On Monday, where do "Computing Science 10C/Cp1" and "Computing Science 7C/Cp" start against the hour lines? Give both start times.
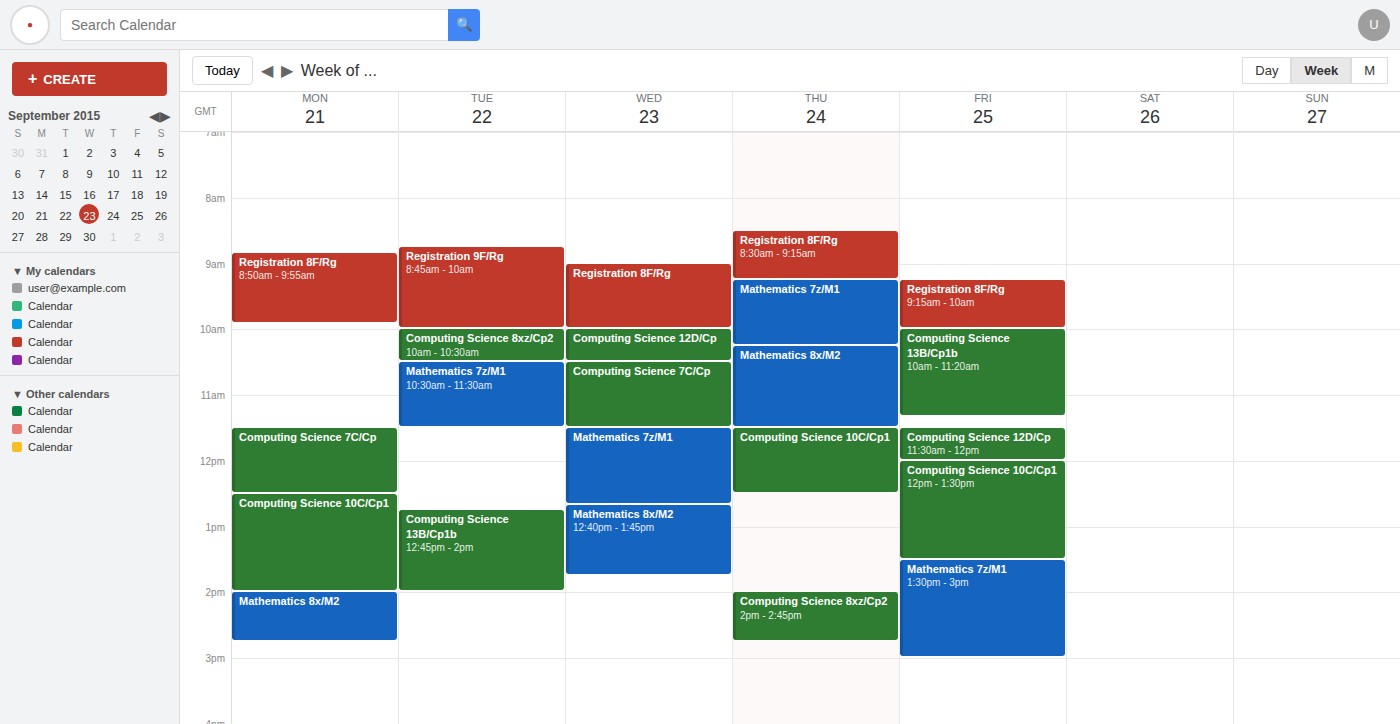
"Computing Science 10C/Cp1": 12:30 PM, halfway between the 12 PM and 1 PM lines. "Computing Science 7C/Cp": 11:30 AM, halfway between the 11 AM and 12 PM lines.